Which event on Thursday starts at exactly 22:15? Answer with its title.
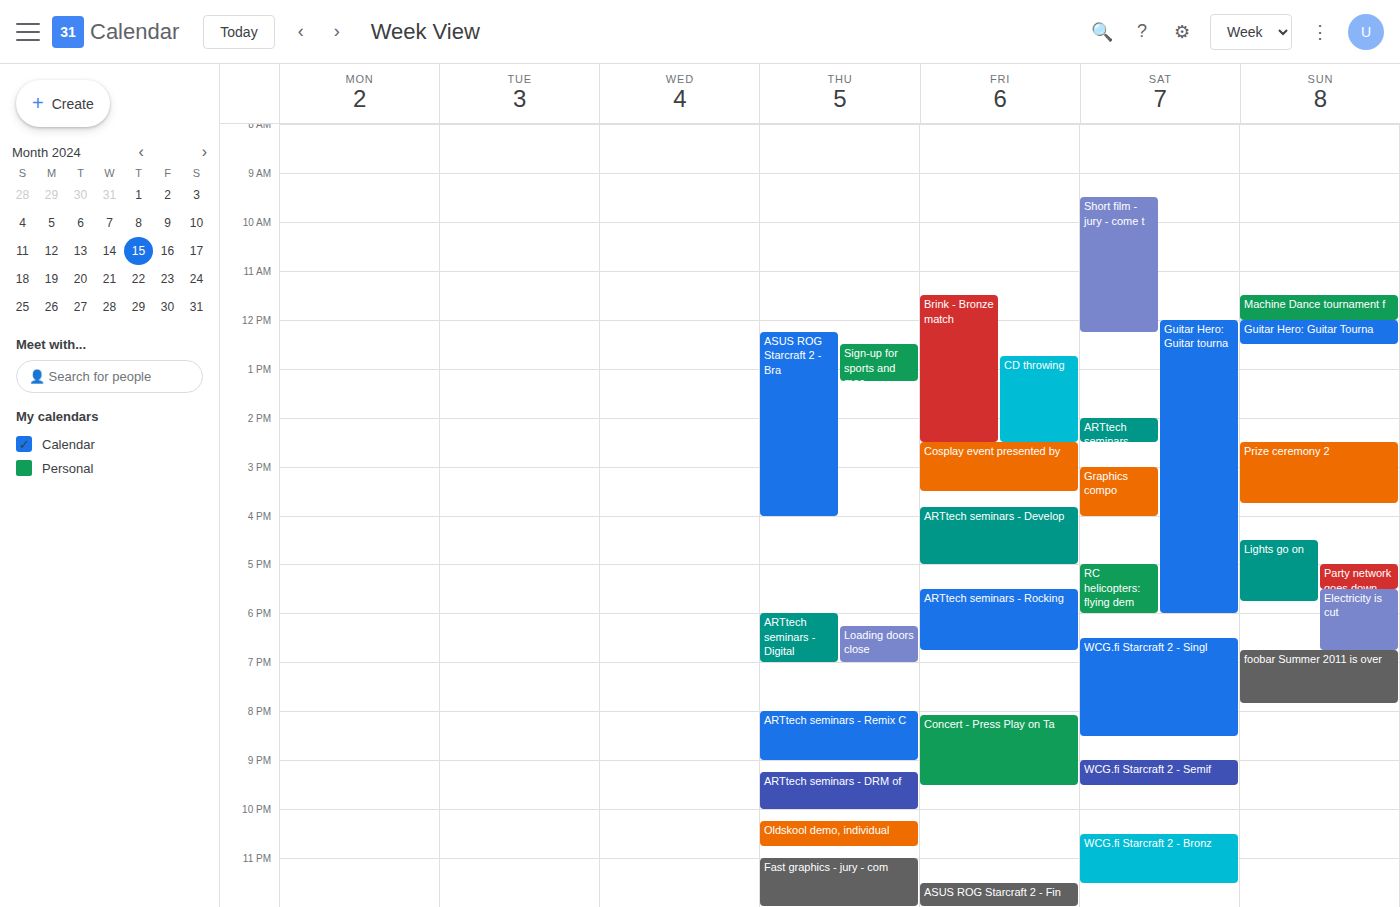
"Oldskool demo, individual"